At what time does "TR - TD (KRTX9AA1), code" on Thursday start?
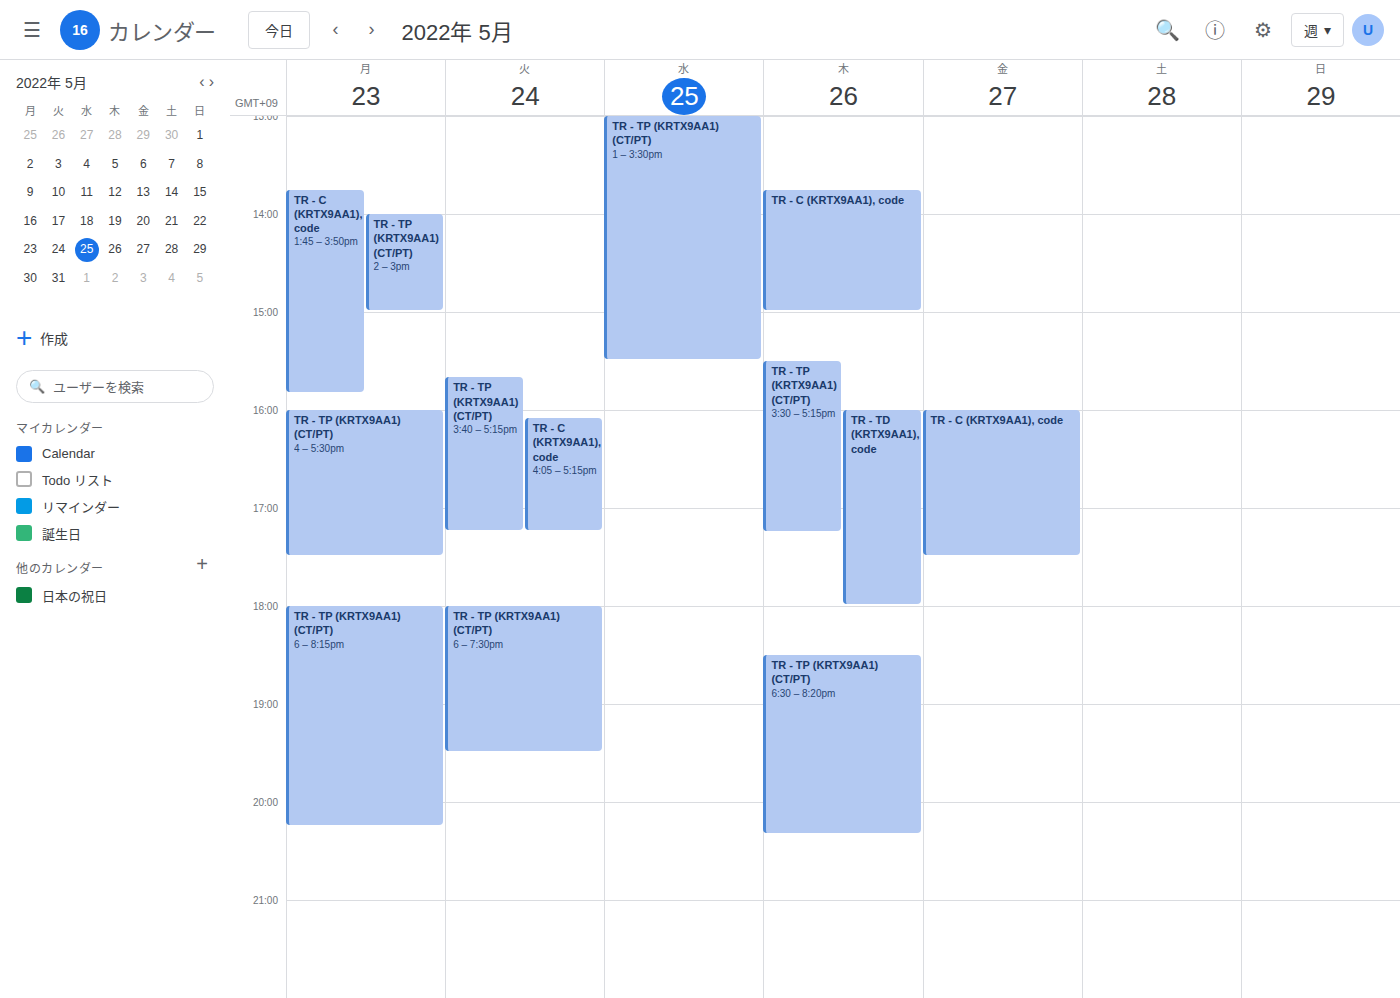
4:00 PM